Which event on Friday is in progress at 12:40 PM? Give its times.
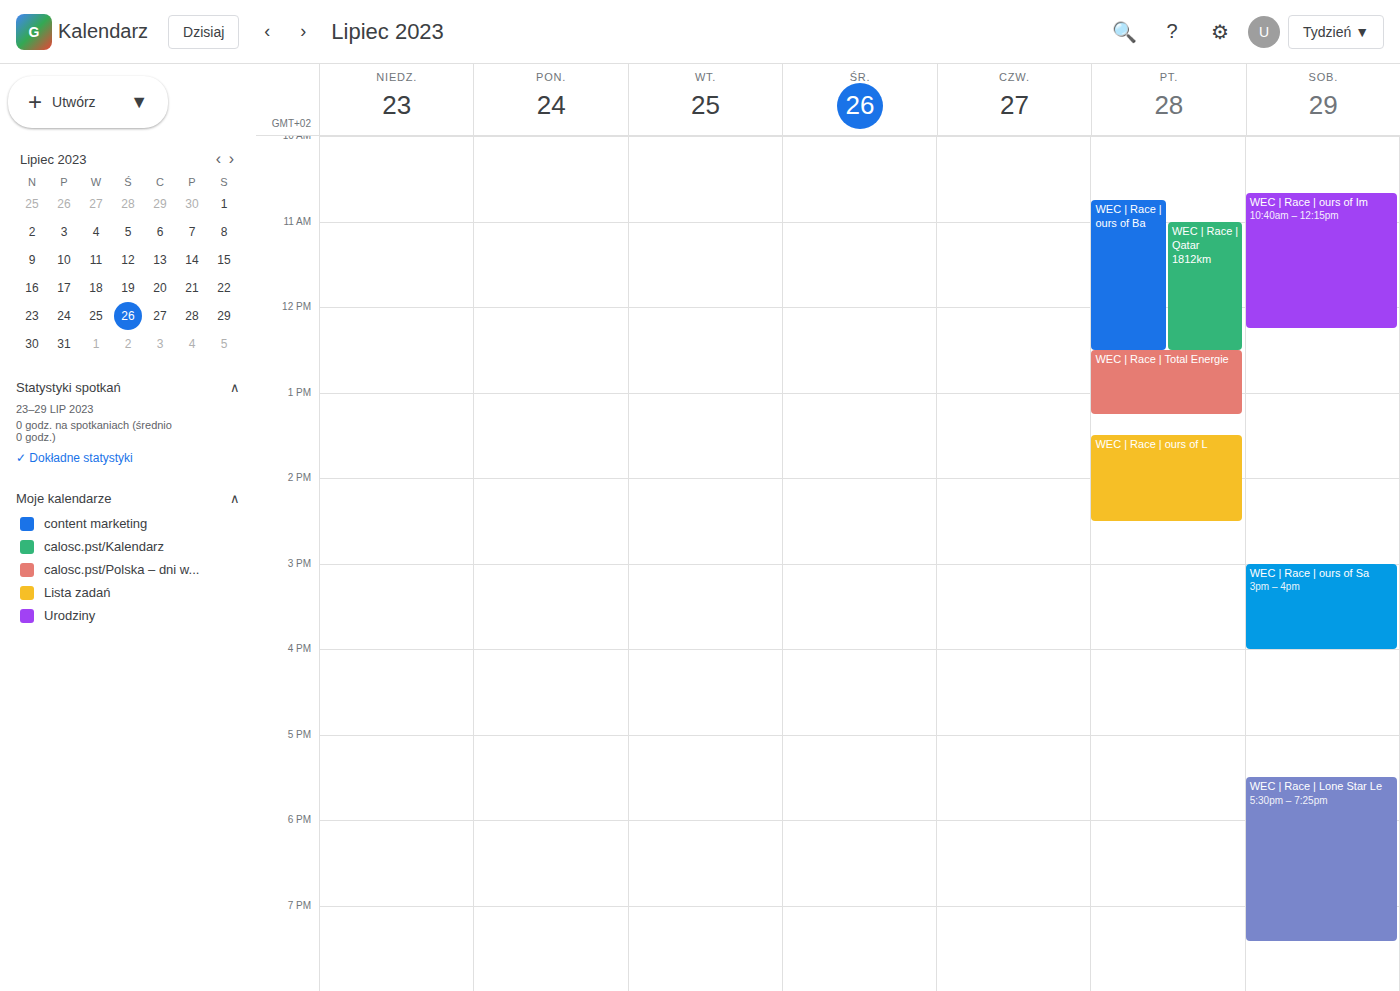
"WEC | Race | Total Energie", 12:30 PM to 1:15 PM